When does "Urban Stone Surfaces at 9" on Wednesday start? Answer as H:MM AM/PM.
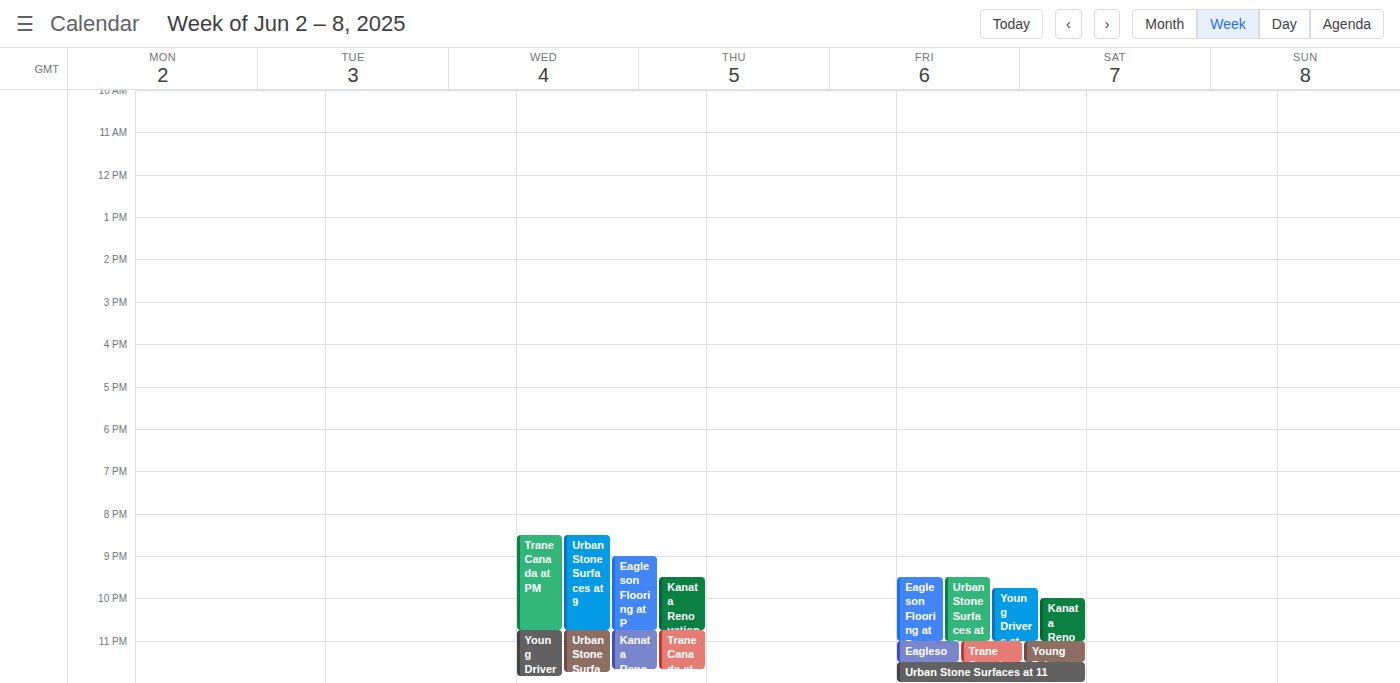
8:30 PM